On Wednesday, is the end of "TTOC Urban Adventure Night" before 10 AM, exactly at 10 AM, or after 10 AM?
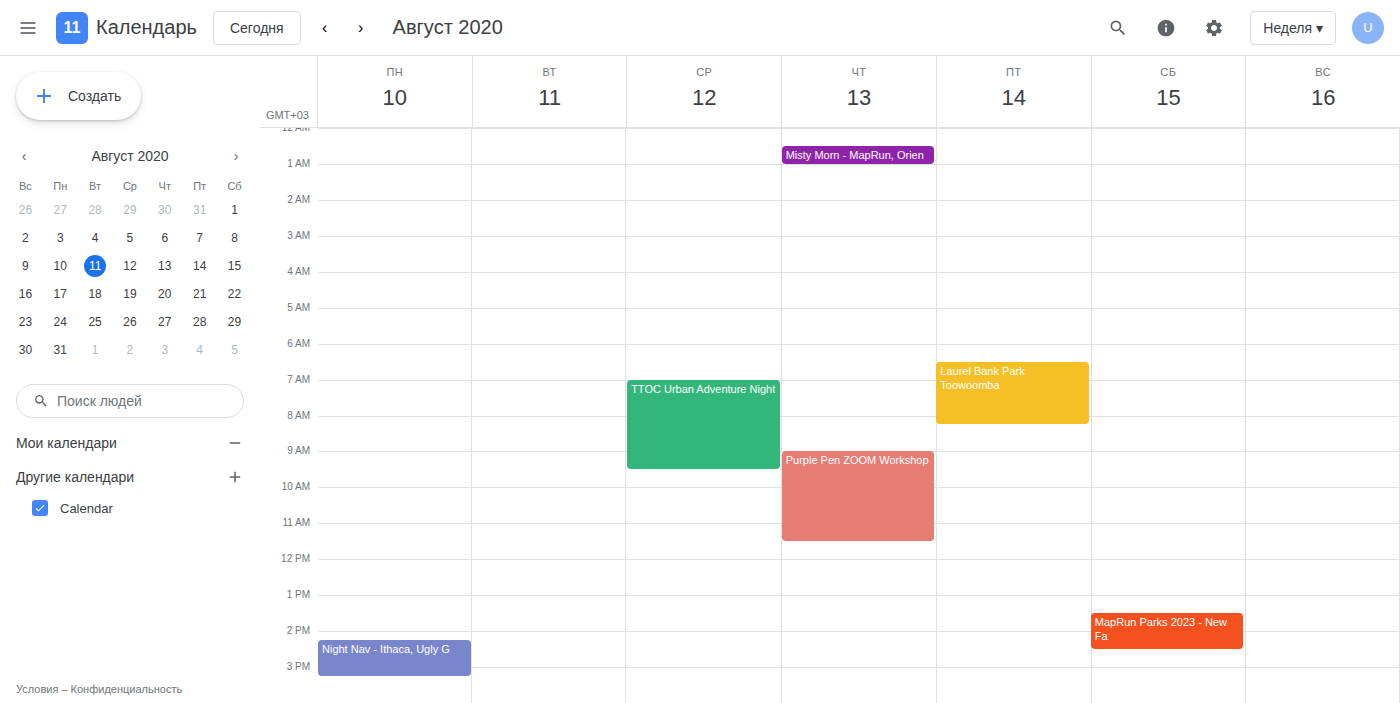
9:30 AM -- before 10 AM, 30 minutes above the 10 AM line.